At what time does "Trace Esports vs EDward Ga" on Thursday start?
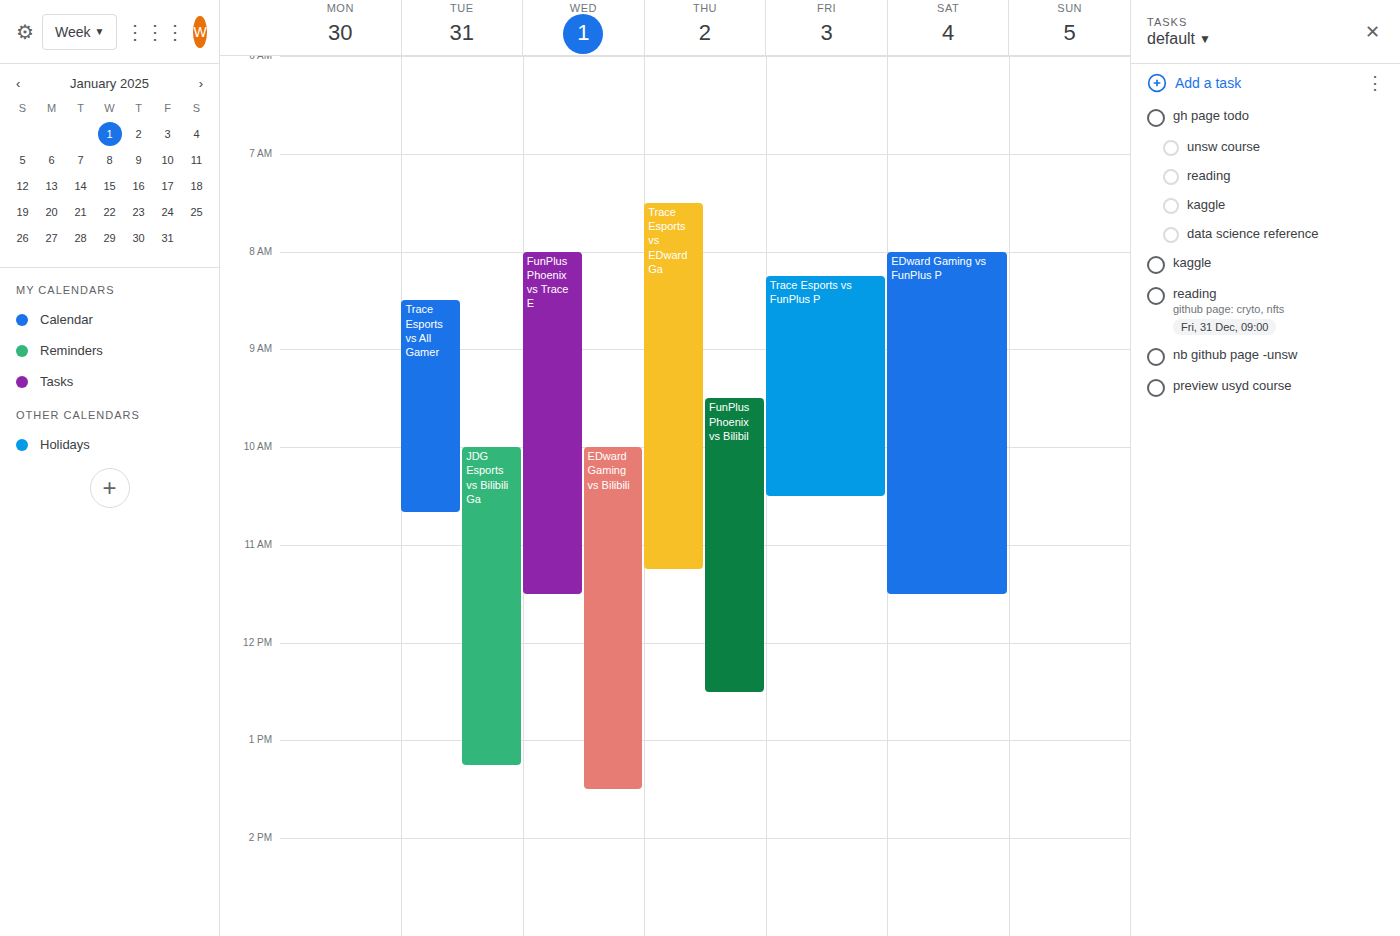
7:30 AM